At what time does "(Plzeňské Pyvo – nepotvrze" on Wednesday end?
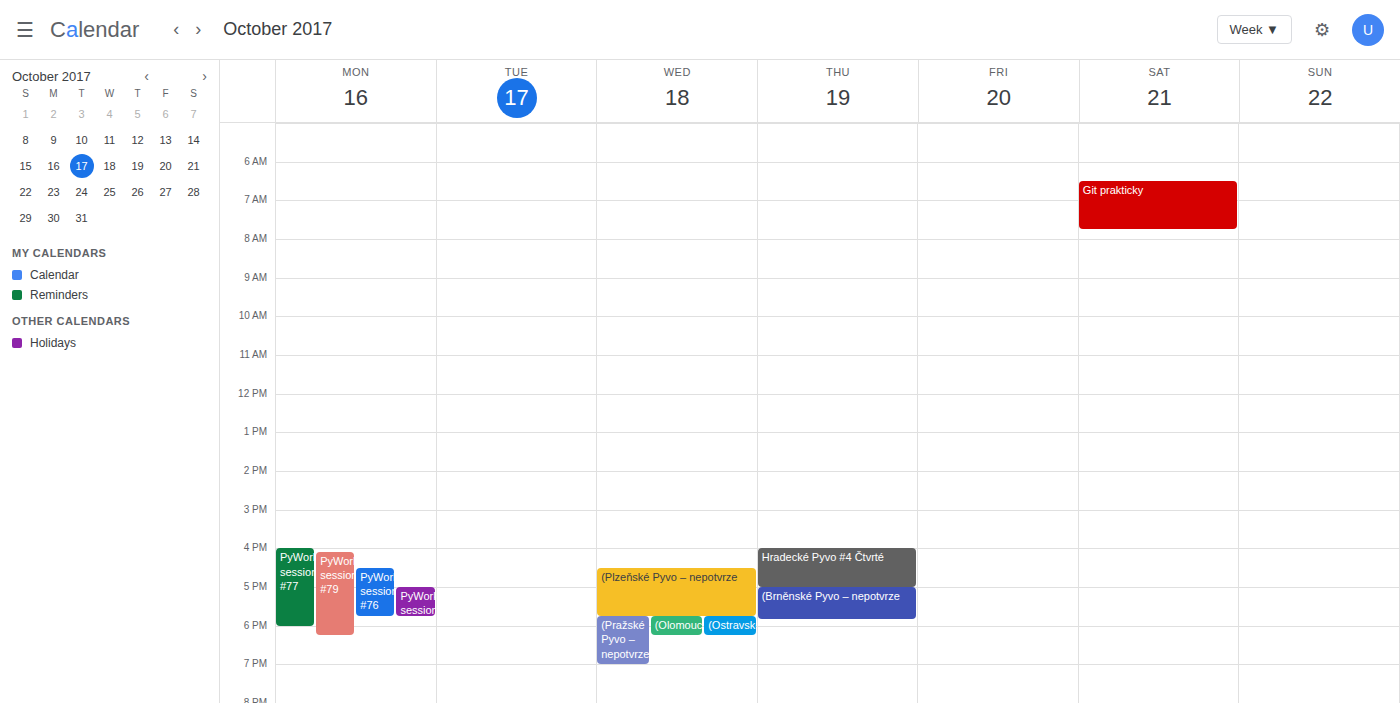
5:45 PM